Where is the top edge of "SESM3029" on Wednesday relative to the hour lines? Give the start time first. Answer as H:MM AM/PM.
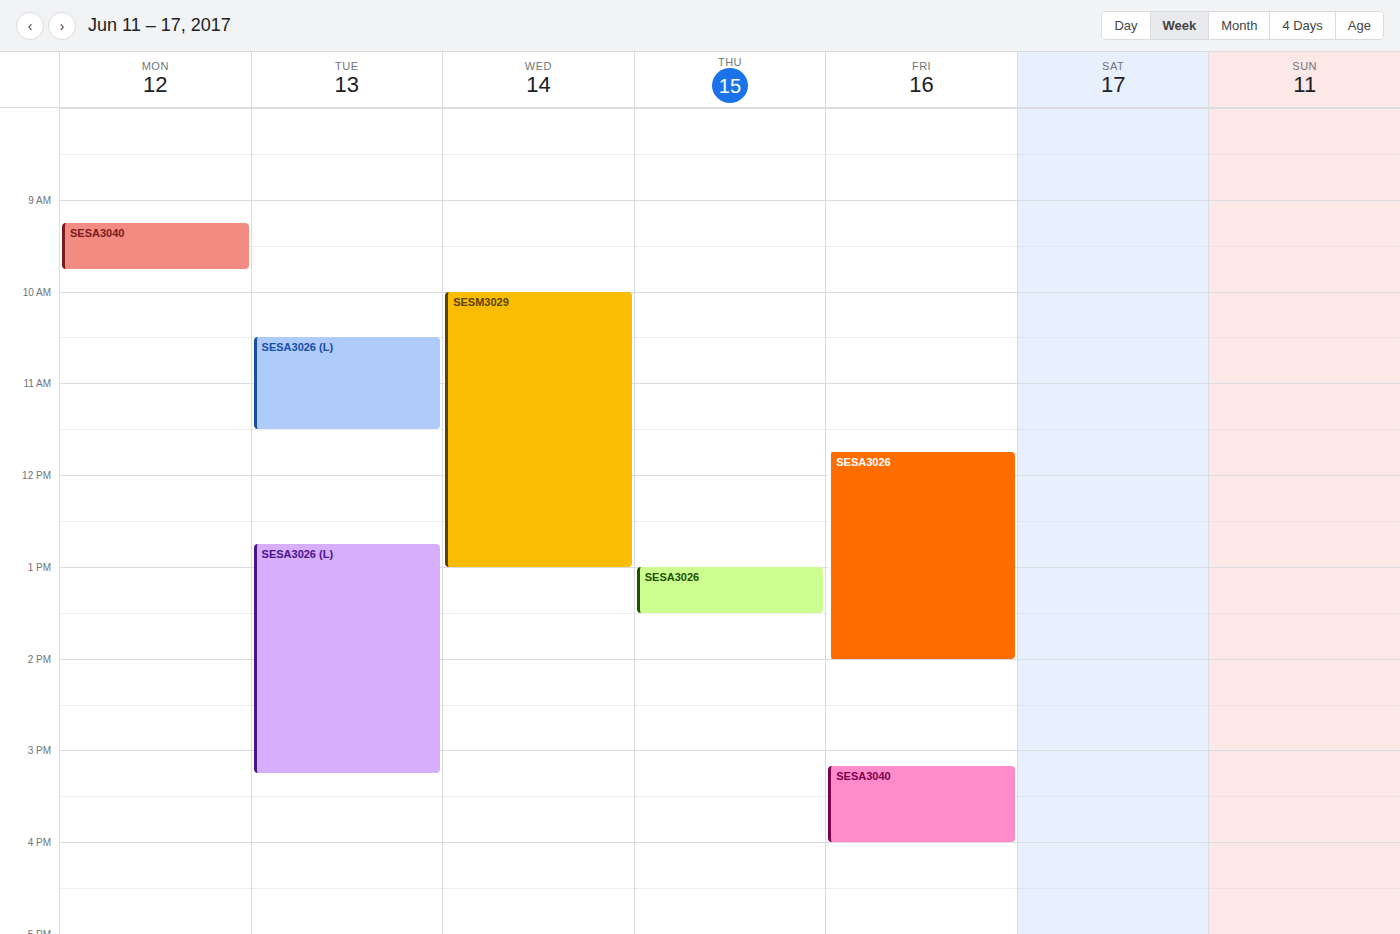
10:00 AM -- exactly on the 10 AM line.